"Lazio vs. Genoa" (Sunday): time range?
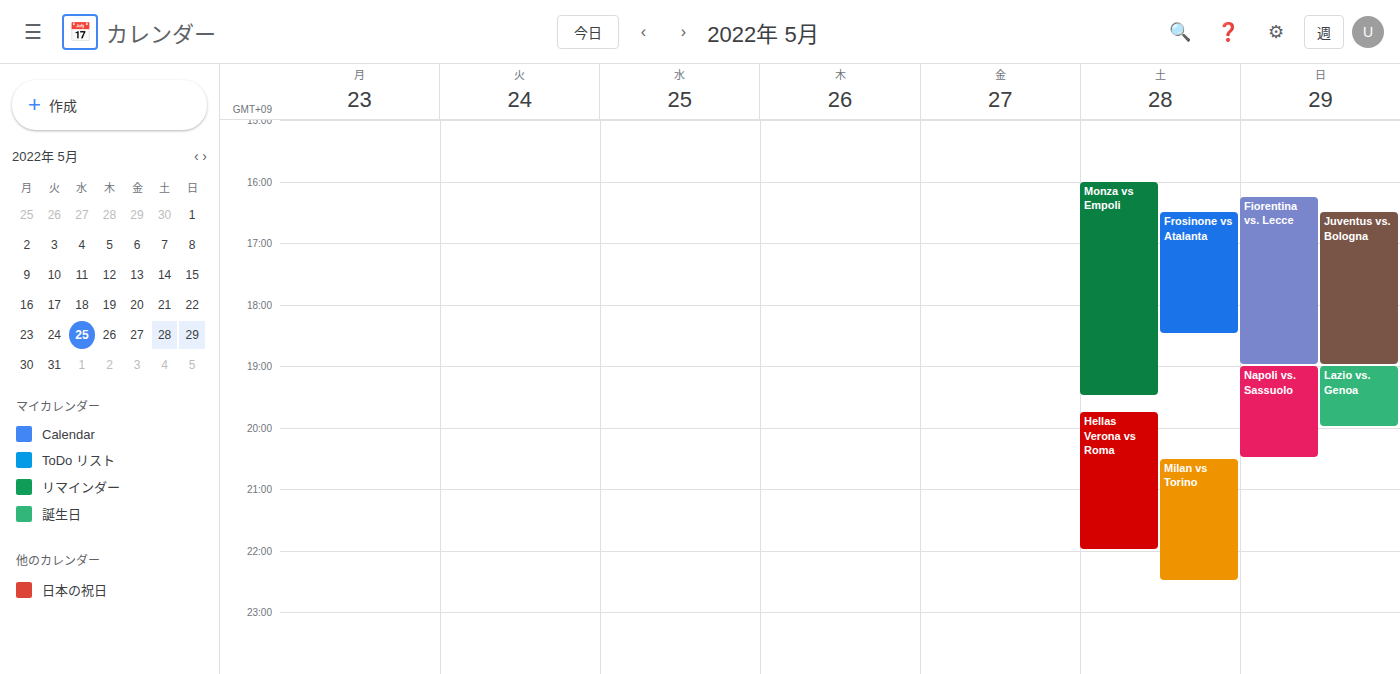
7:00 PM to 8:00 PM